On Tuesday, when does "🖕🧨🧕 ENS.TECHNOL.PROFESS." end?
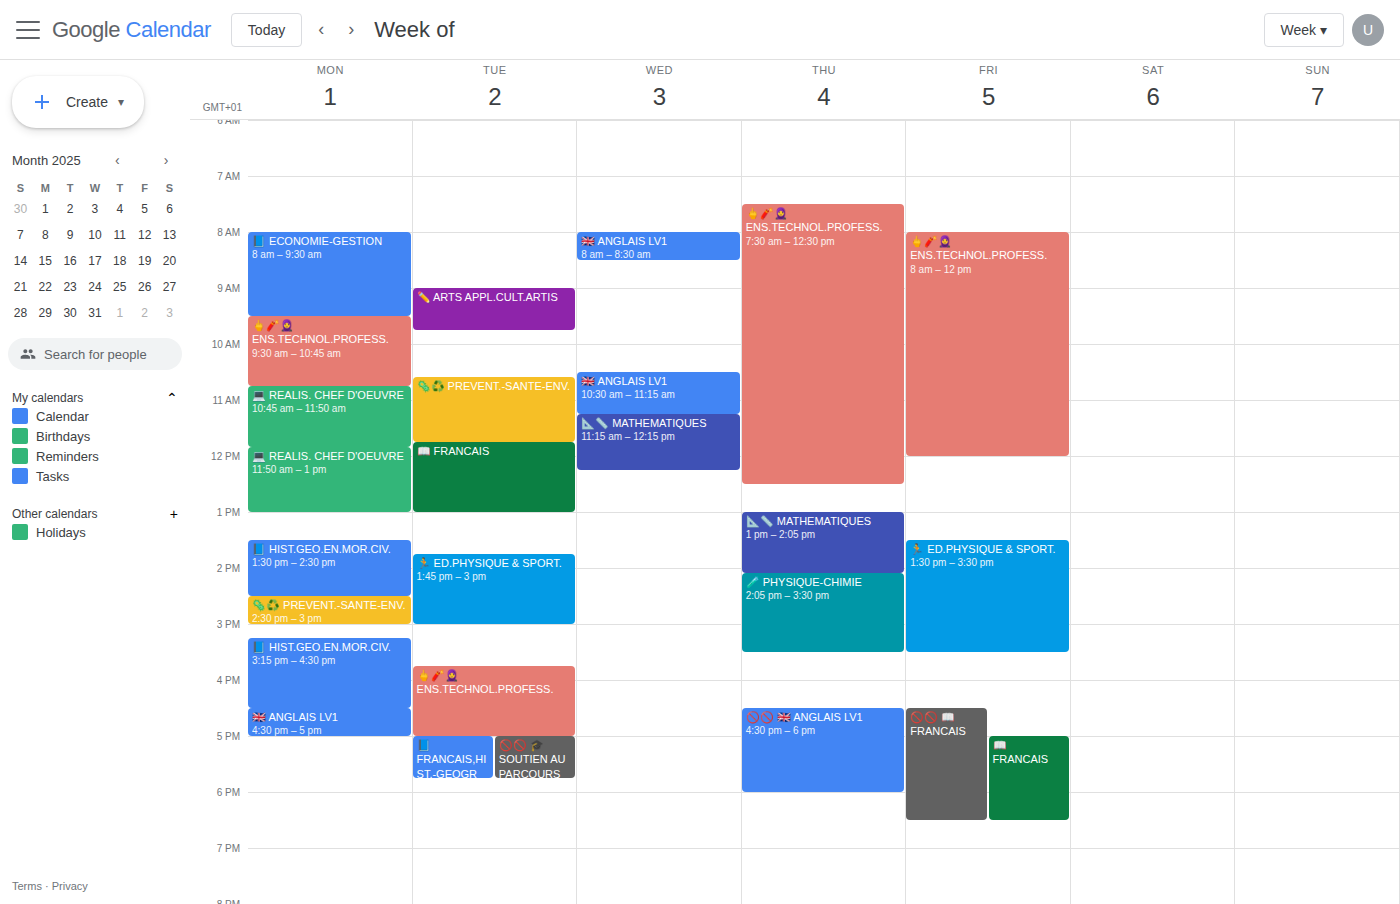
5:00 PM